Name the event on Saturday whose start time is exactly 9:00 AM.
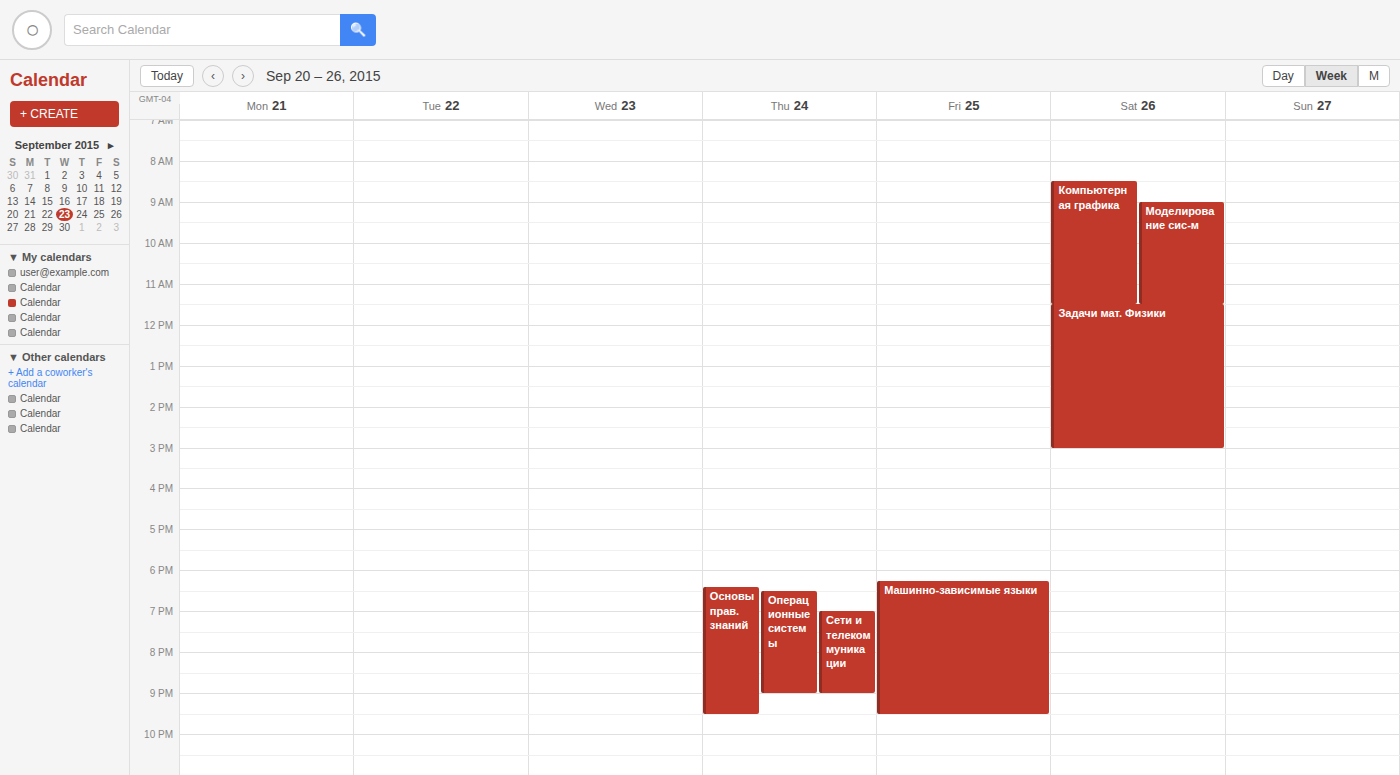
"Моделирование сис-м"